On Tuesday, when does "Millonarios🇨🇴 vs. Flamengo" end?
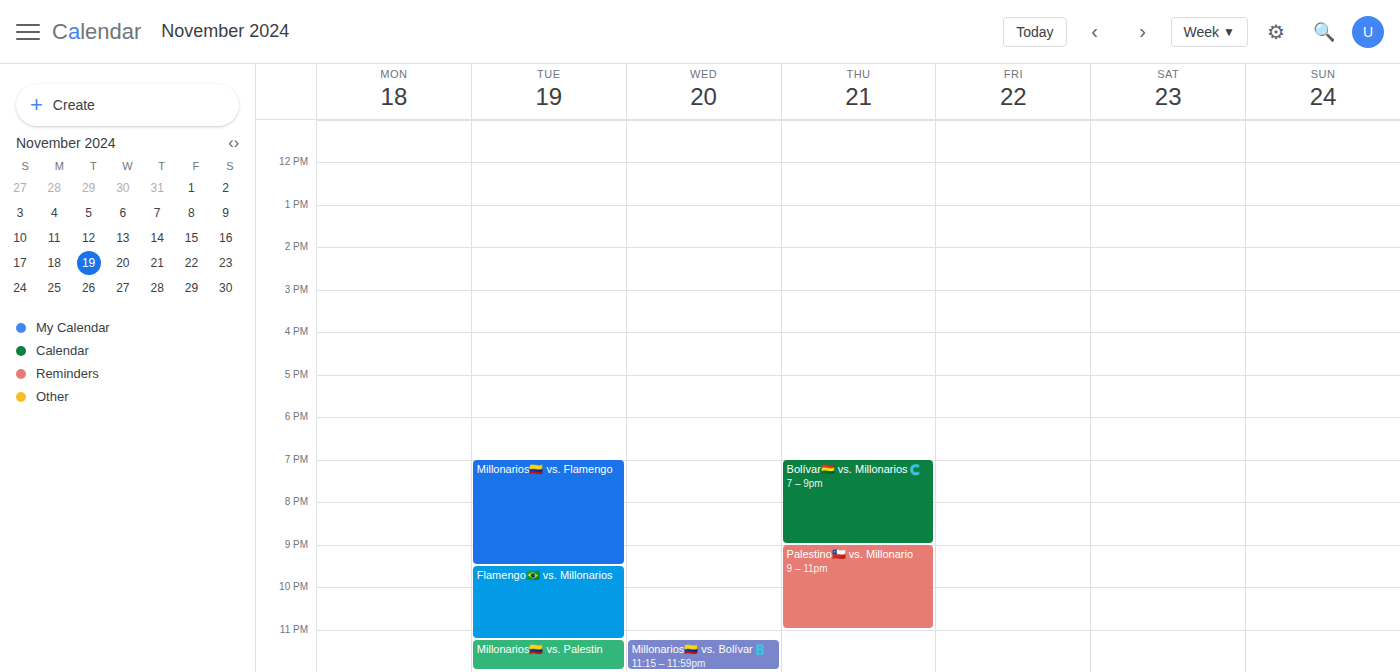
9:30 PM